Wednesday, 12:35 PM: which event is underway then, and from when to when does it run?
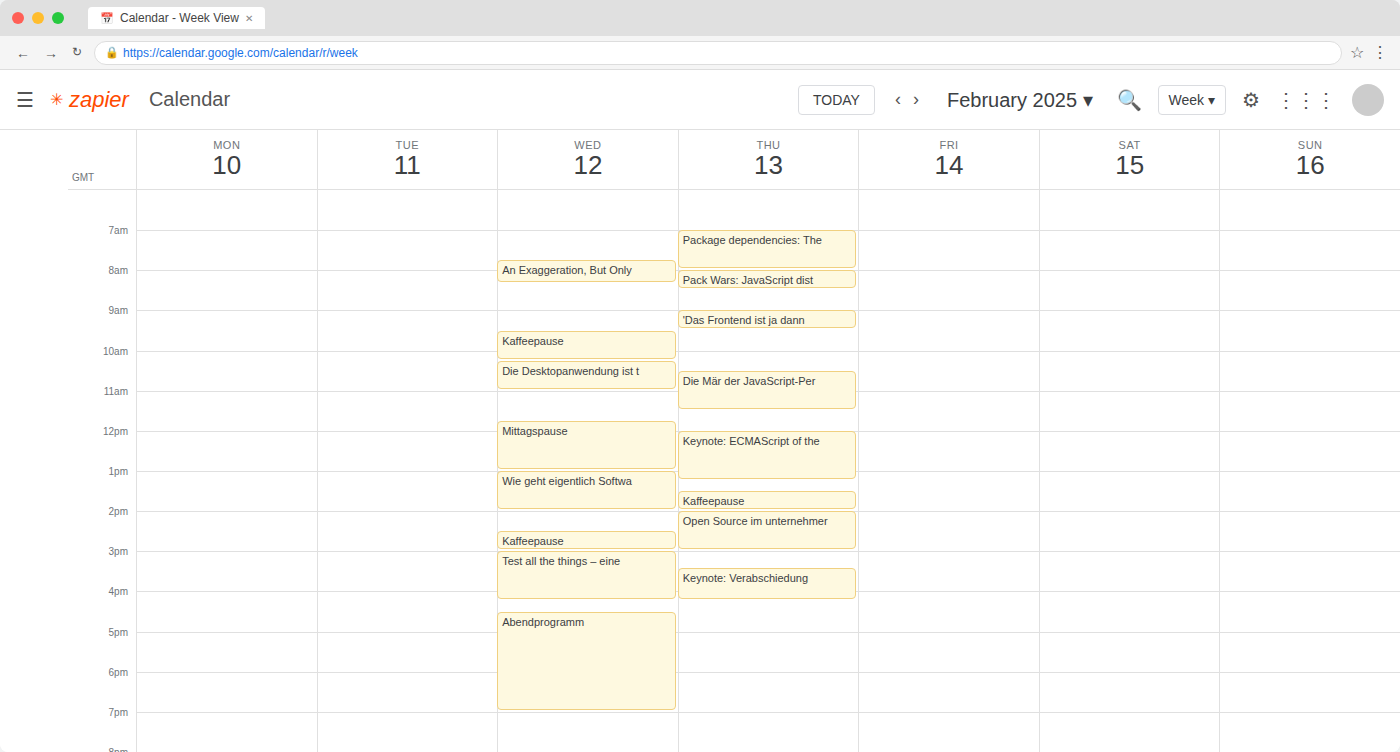
"Mittagspause", 11:45 AM to 1:00 PM